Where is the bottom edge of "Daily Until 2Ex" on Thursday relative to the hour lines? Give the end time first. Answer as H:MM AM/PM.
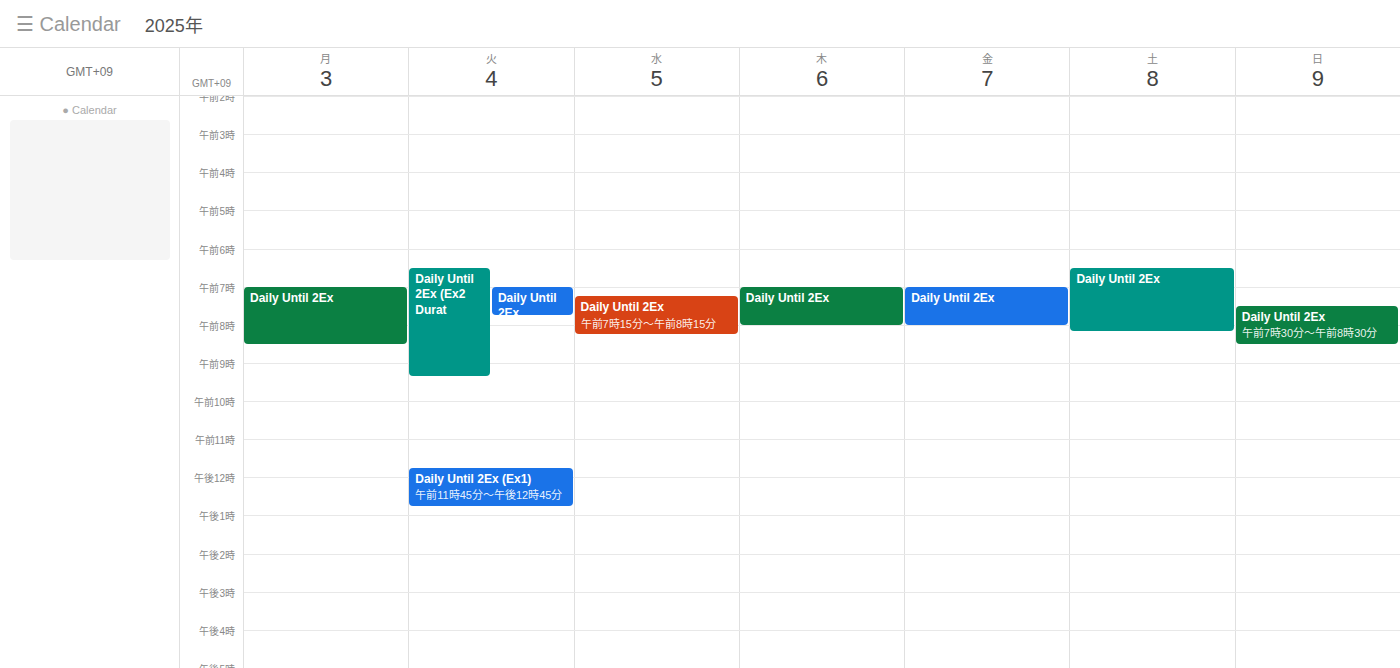
8:00 AM -- exactly on the 8 AM line.